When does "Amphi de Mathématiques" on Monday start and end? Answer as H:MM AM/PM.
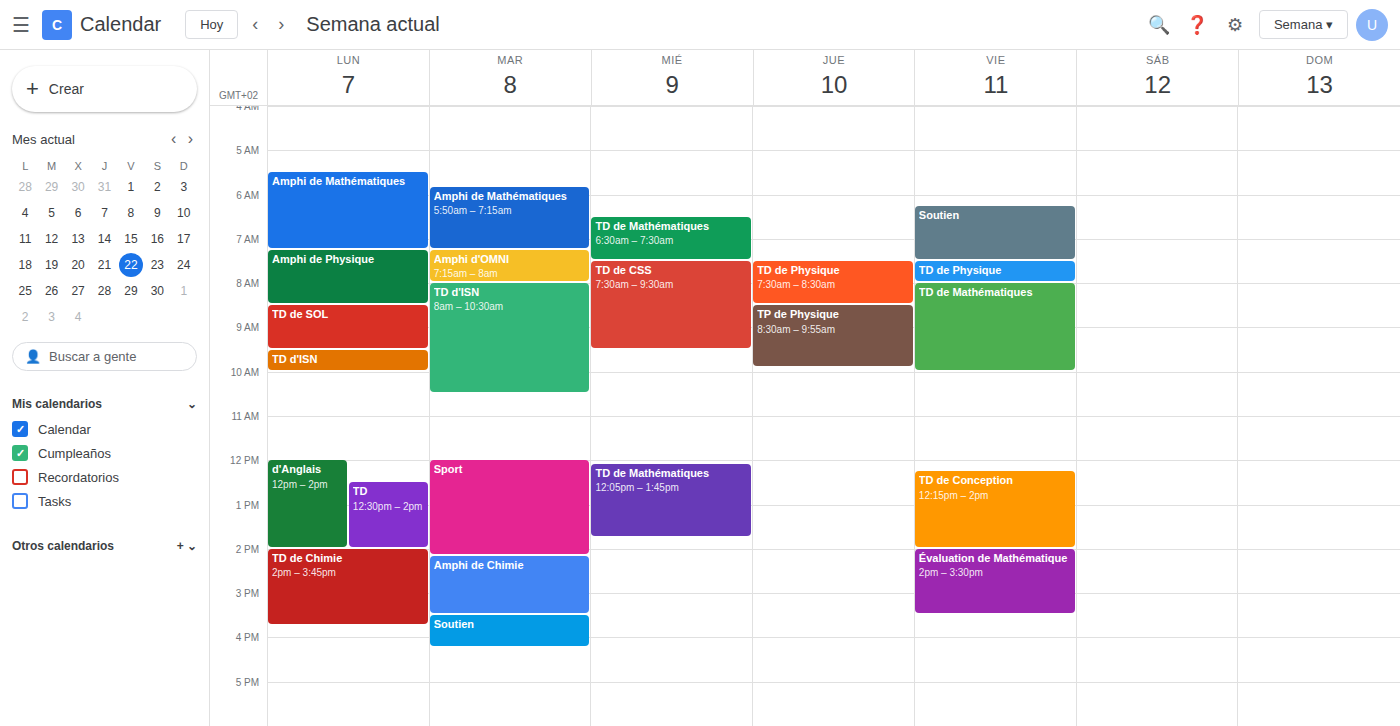
5:30 AM to 7:15 AM